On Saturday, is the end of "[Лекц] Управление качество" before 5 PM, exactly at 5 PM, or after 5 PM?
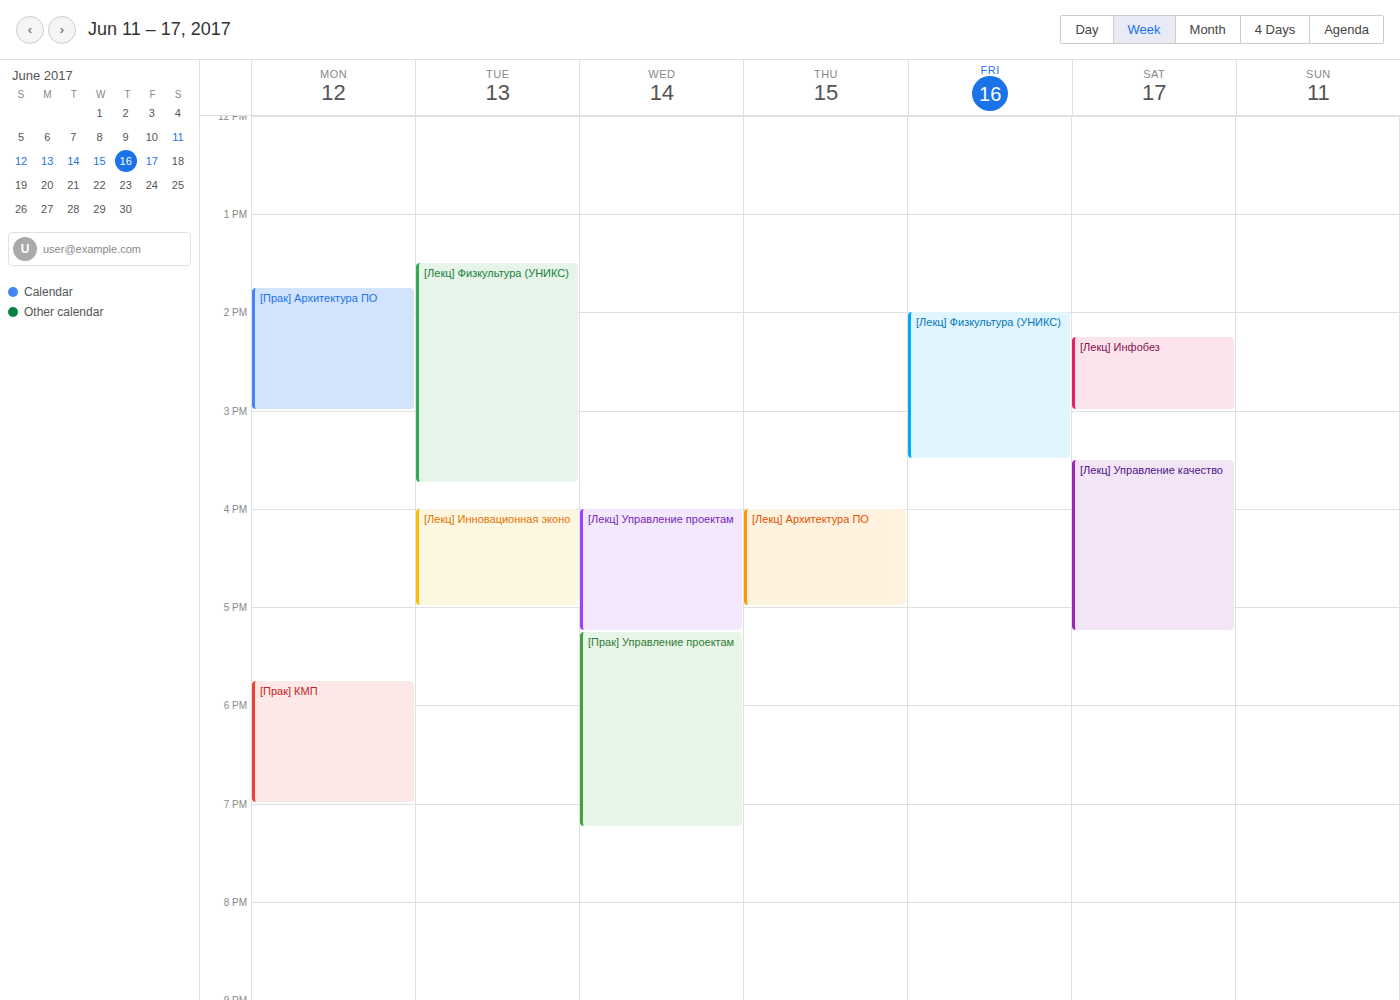
5:15 PM -- after 5 PM, 15 minutes below the 5 PM line.